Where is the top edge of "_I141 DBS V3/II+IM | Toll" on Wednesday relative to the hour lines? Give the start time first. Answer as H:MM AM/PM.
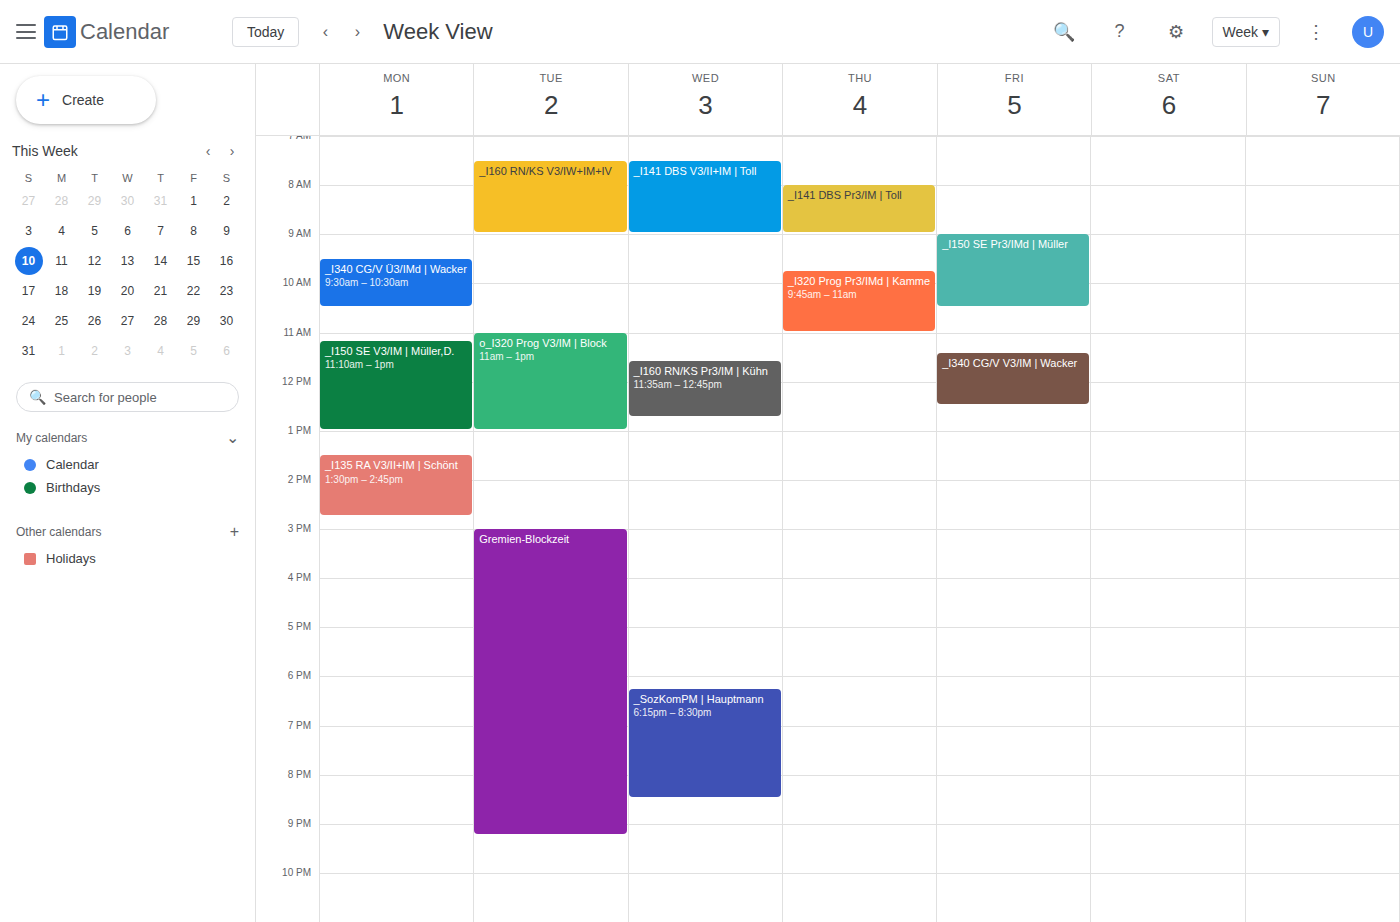
7:30 AM -- halfway between the 7 AM and 8 AM lines.